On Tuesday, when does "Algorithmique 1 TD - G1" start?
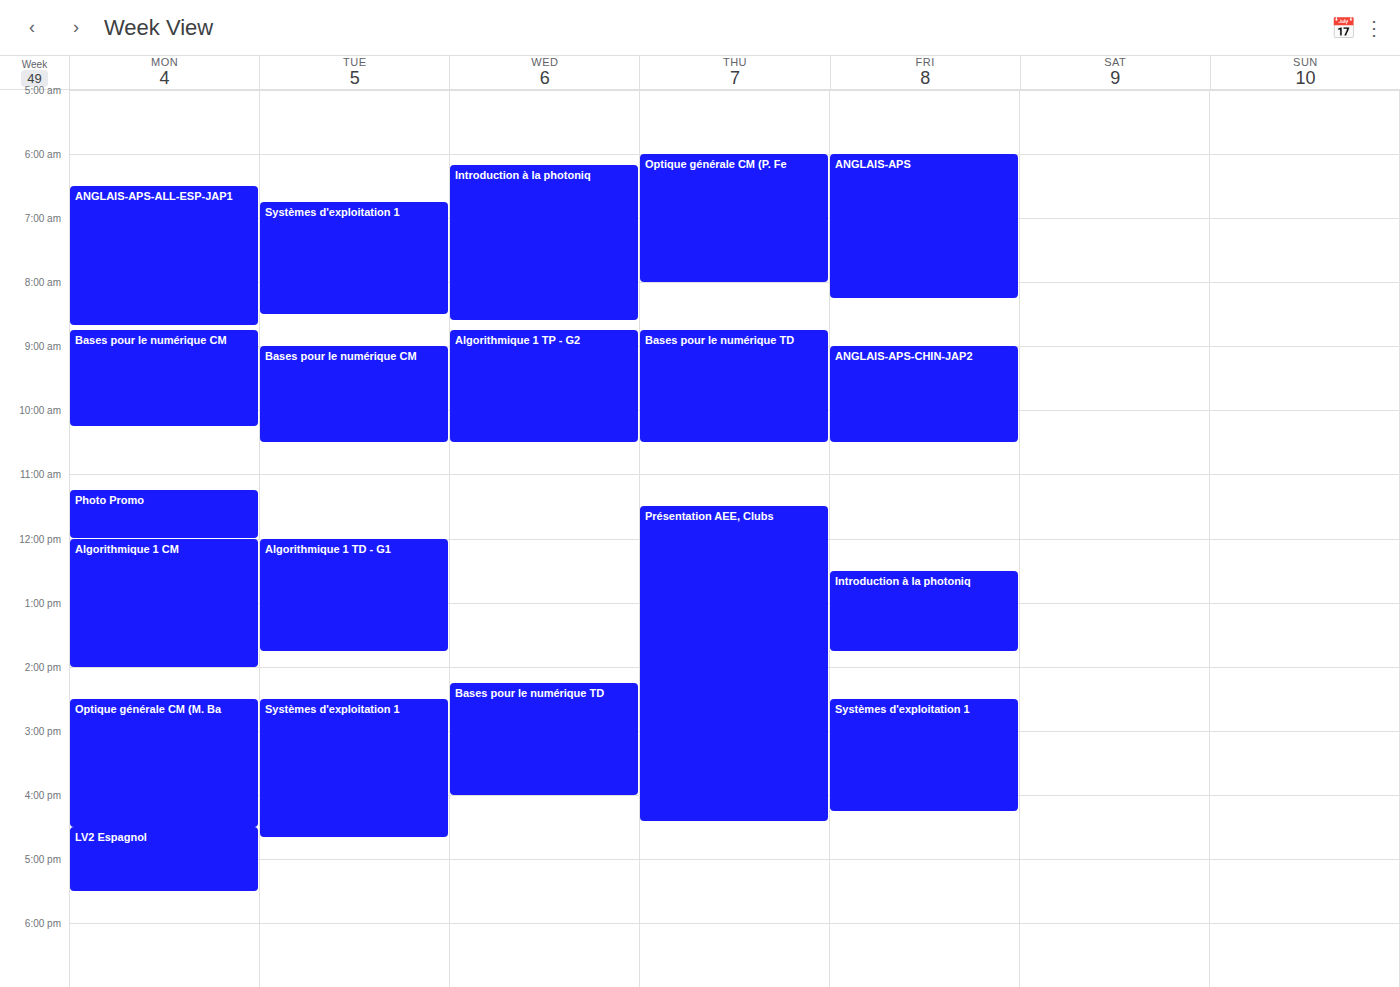
12:00